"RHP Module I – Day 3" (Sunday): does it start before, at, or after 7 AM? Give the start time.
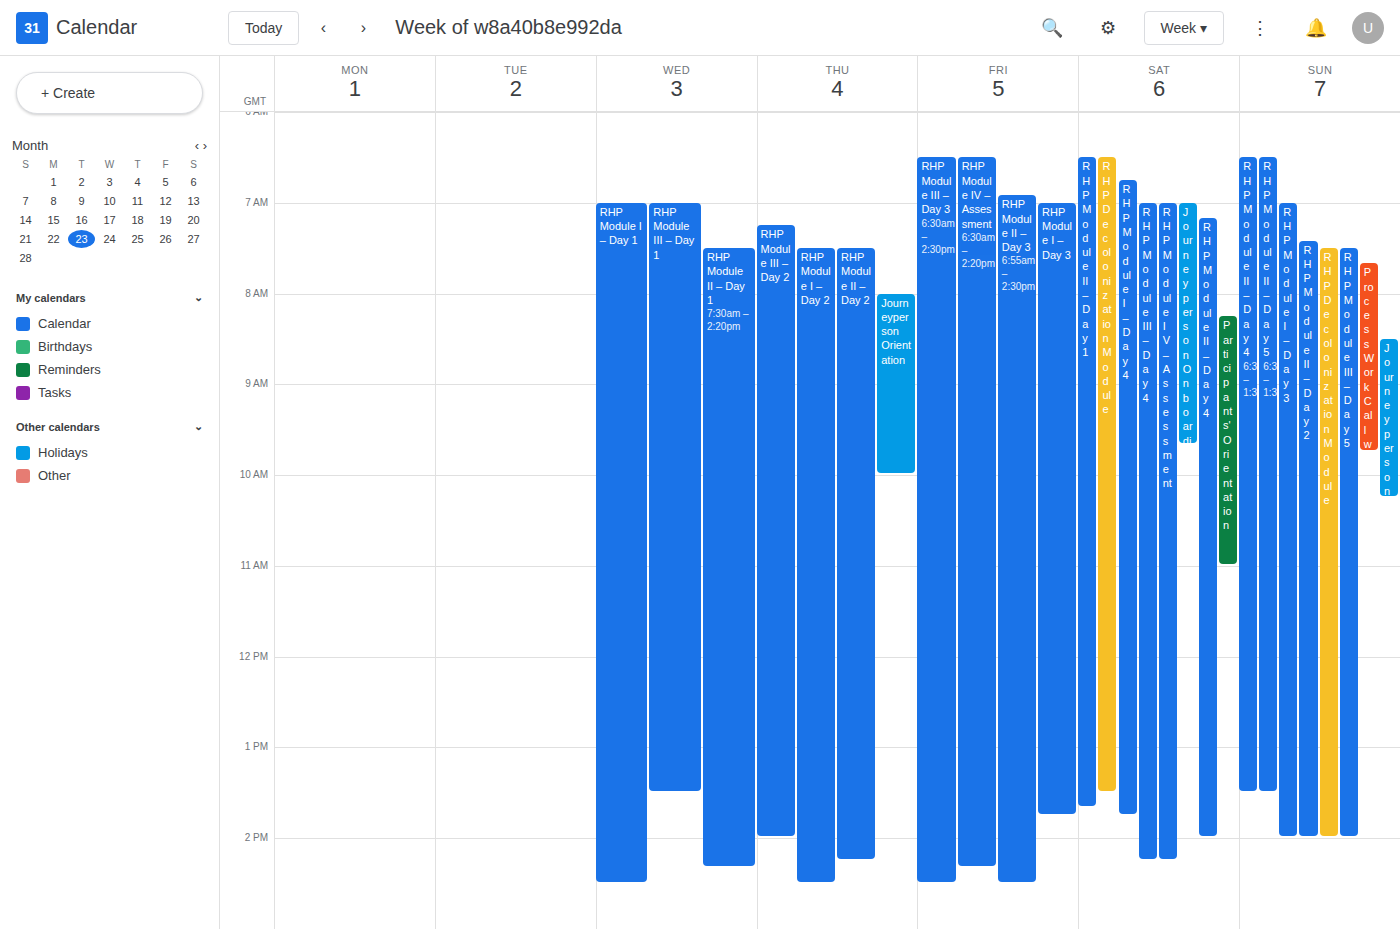
7:00 AM -- exactly at 7 AM, on the 7 AM line.